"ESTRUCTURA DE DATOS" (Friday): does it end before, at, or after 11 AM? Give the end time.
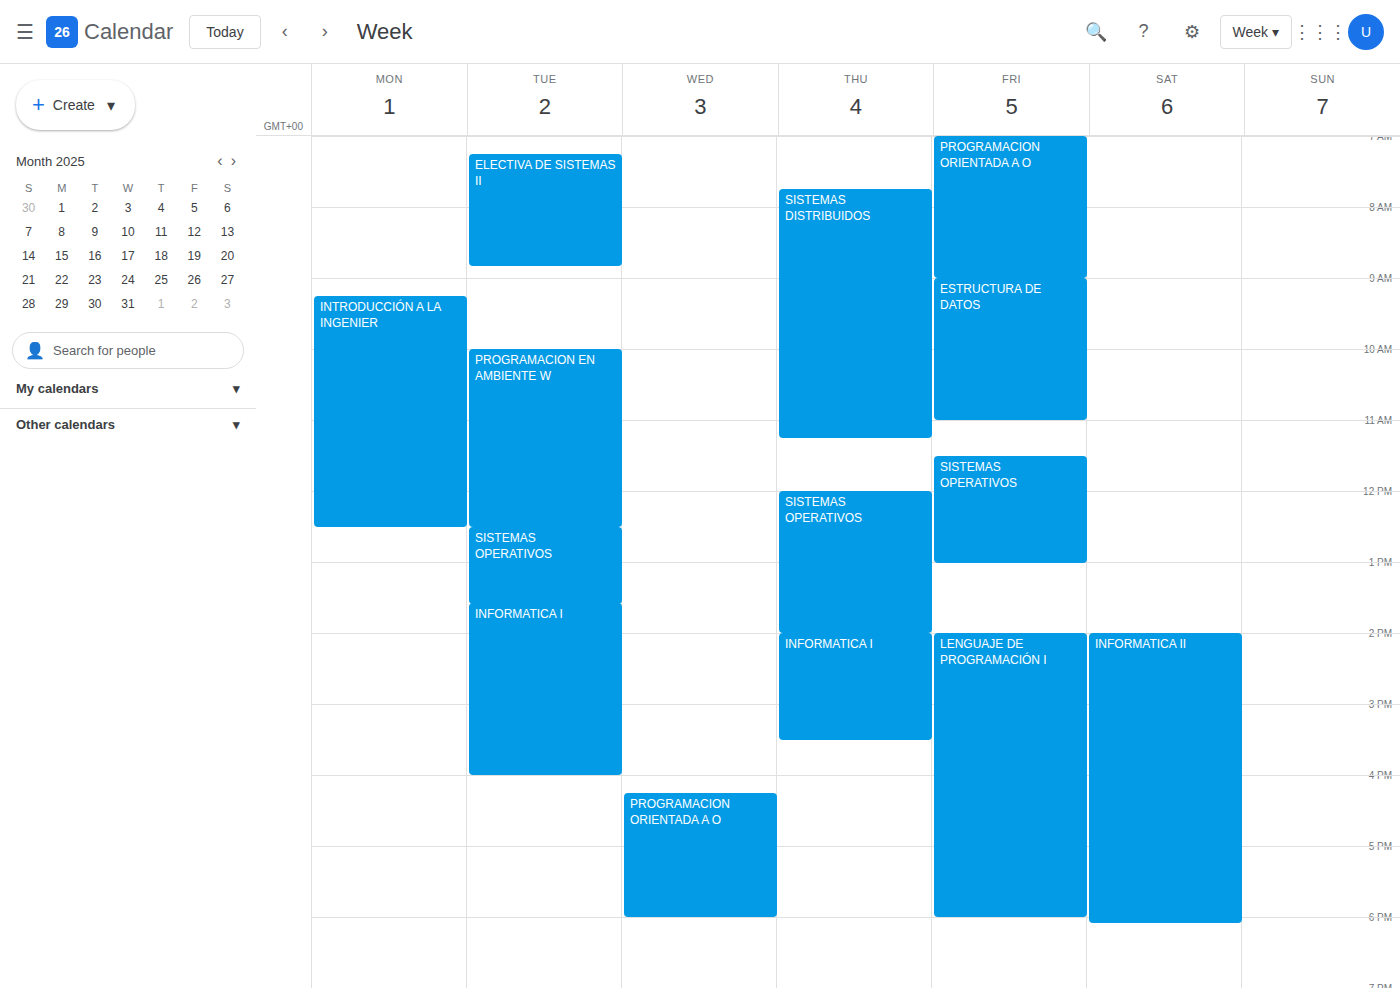
11:00 AM -- exactly at 11 AM, on the 11 AM line.